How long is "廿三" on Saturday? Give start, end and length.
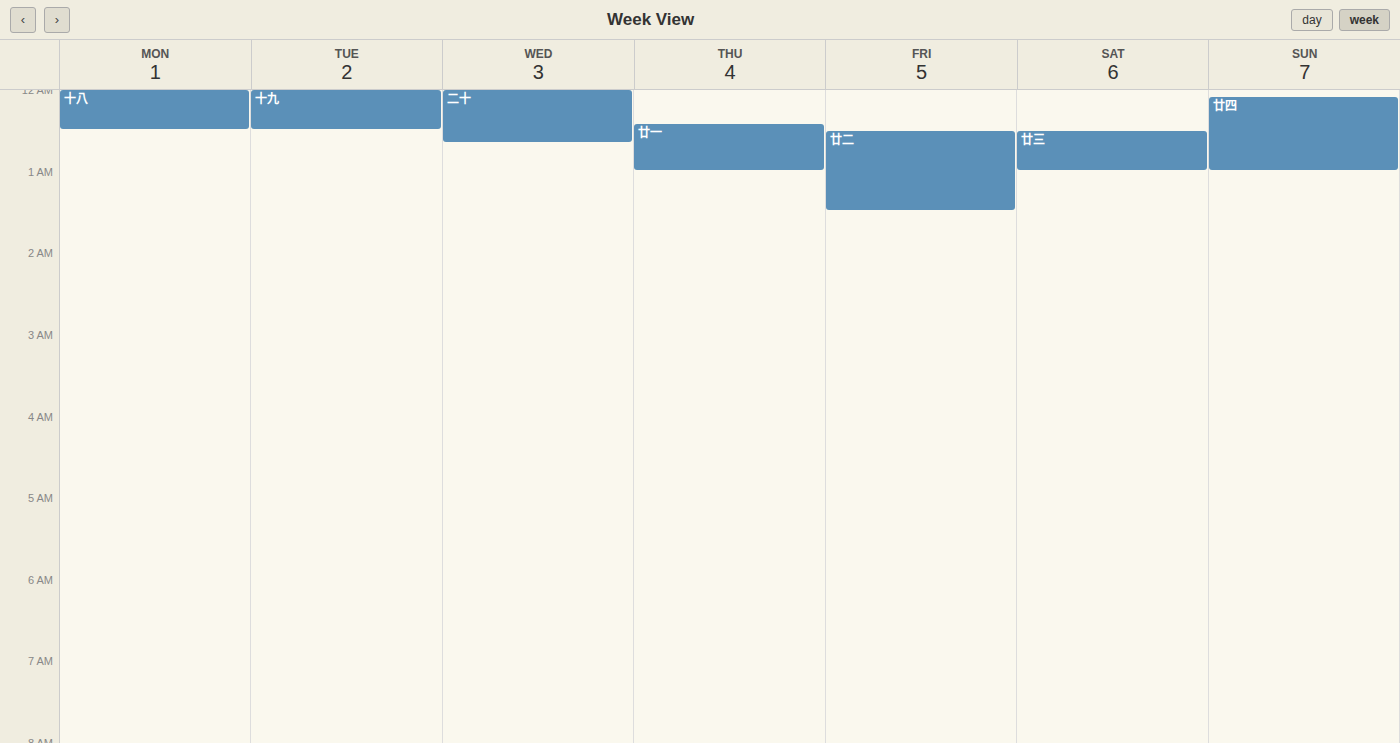
12:30 AM to 1:00 AM, 30 minutes